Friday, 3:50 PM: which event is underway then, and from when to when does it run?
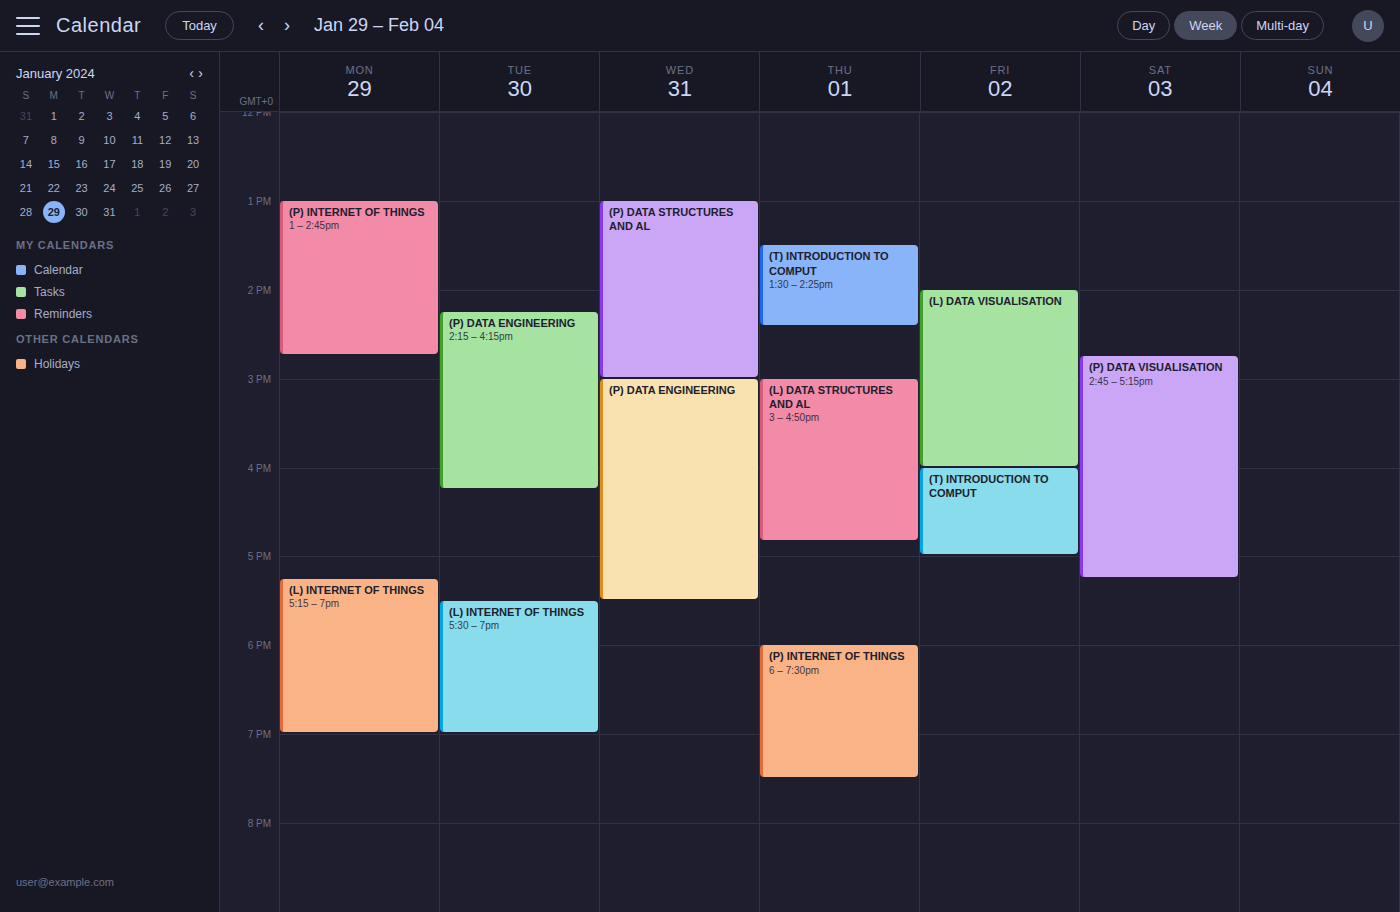
"(L) DATA VISUALISATION", 2:00 PM to 4:00 PM